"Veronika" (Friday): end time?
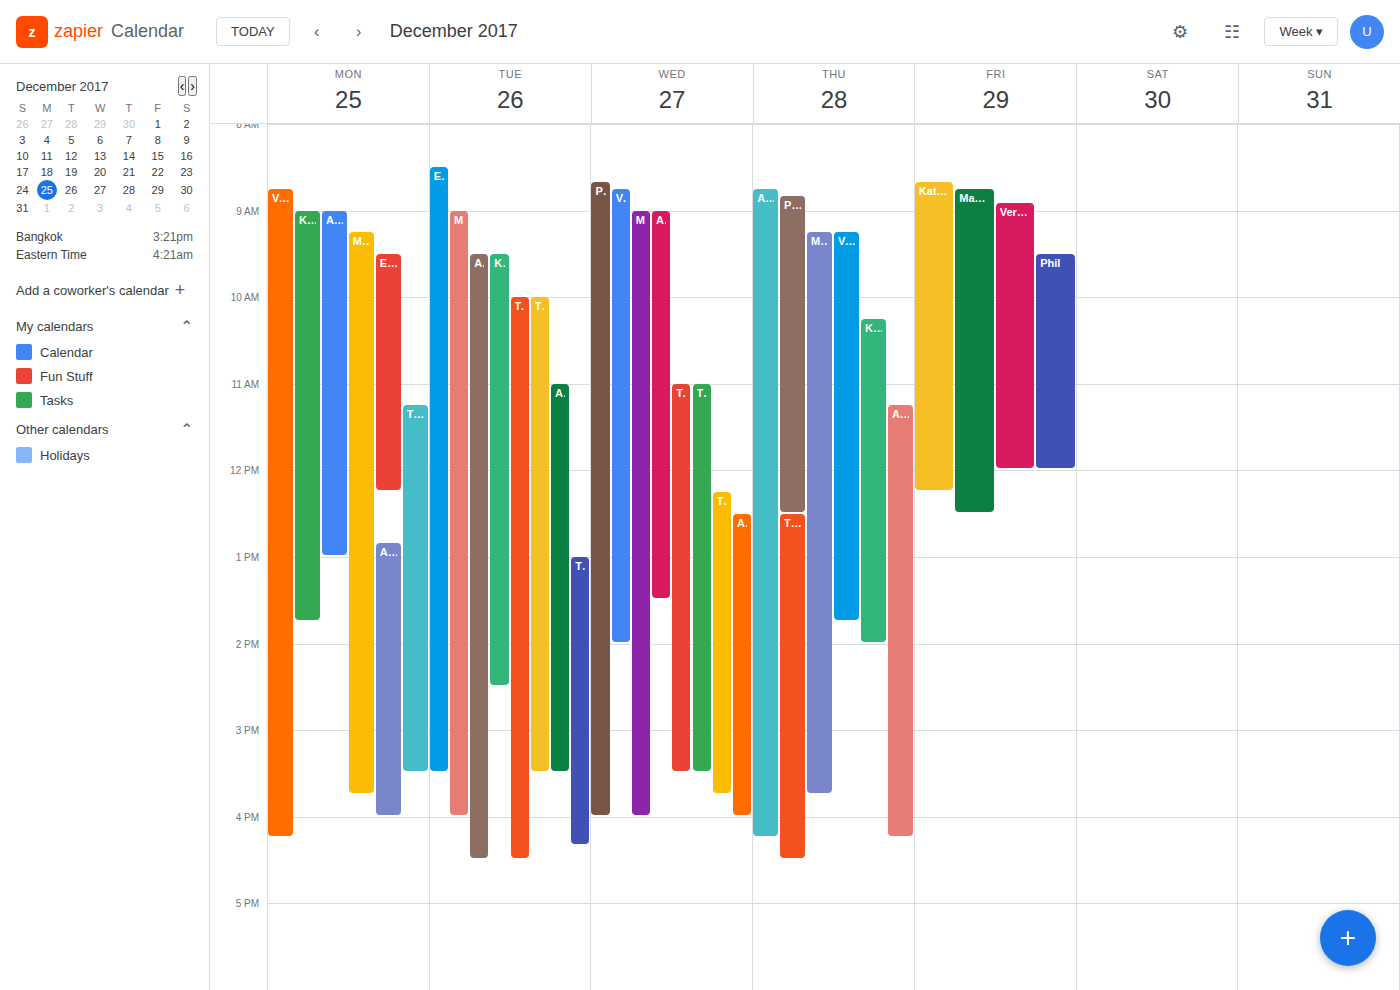
12:00 PM